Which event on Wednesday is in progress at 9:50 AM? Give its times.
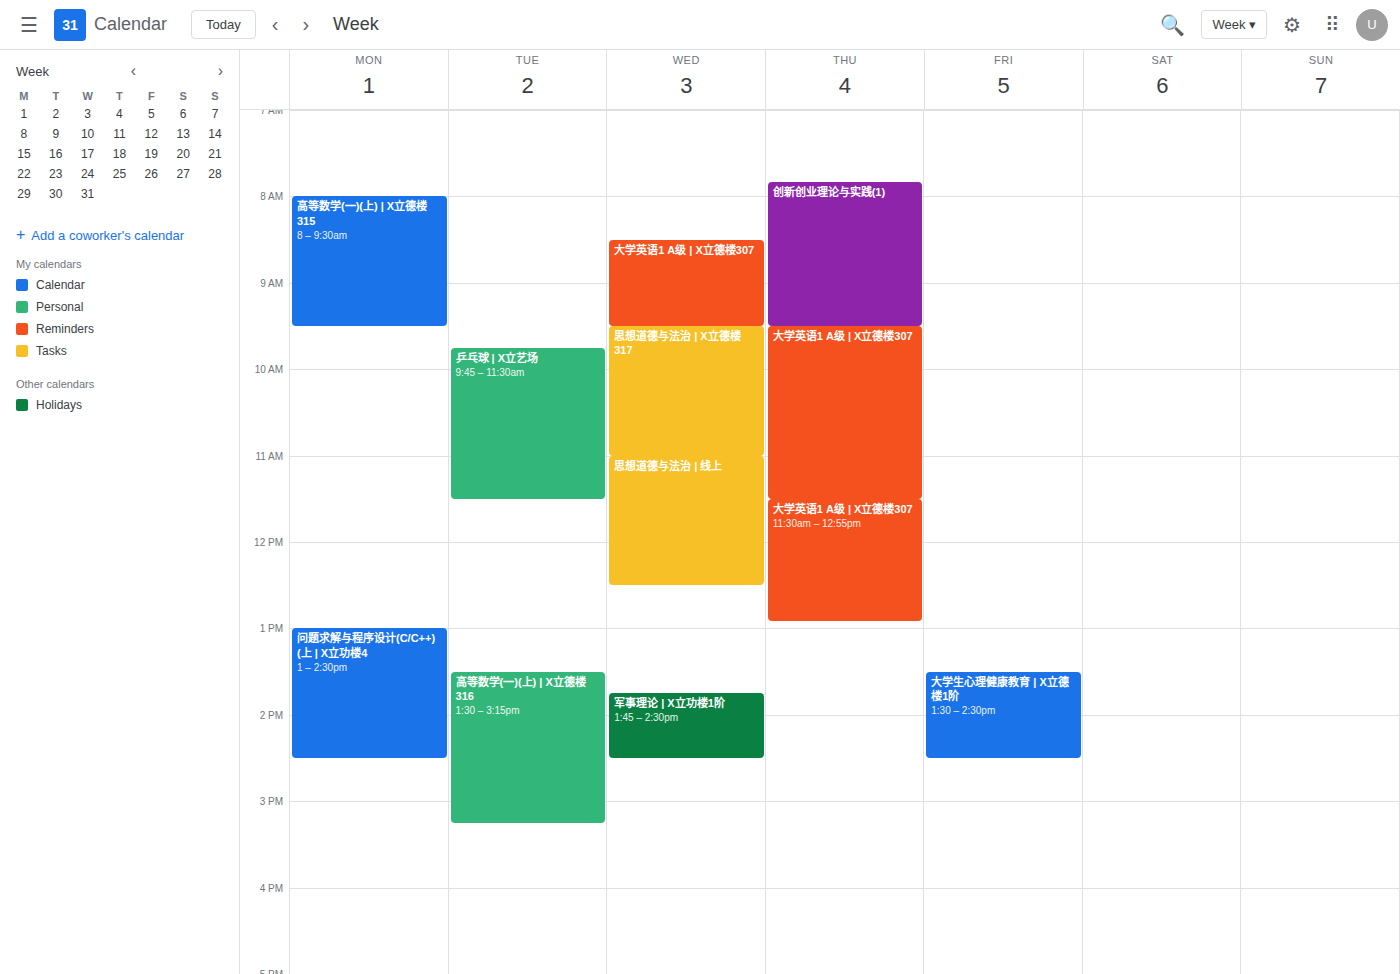
"思想道德与法治 | X立德楼317", 9:30 AM to 11:00 AM